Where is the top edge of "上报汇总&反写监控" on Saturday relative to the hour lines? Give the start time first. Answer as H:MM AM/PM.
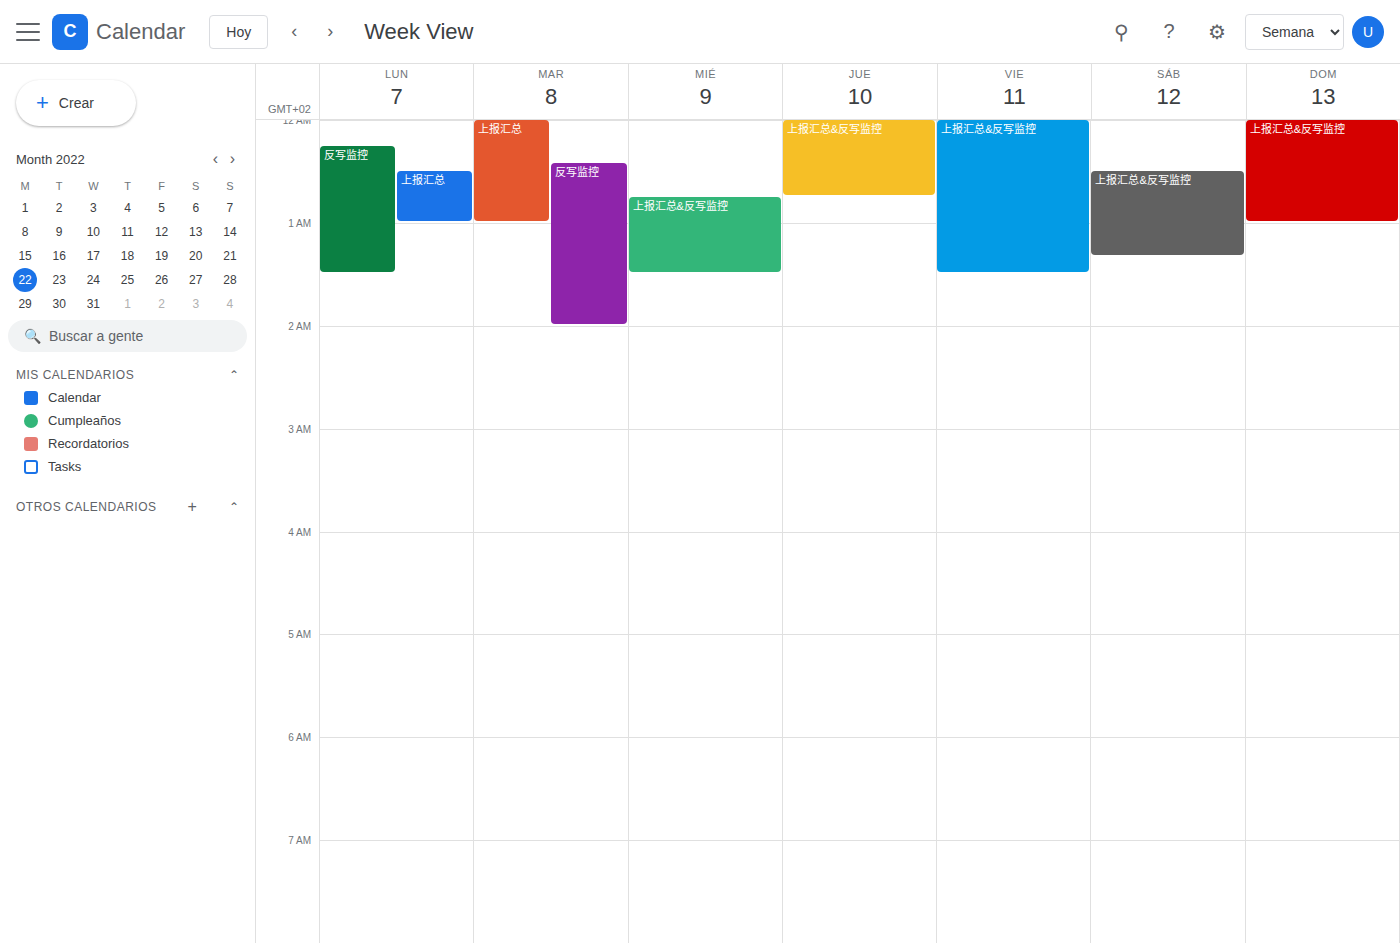
12:30 AM -- halfway between the 12 AM and 1 AM lines.